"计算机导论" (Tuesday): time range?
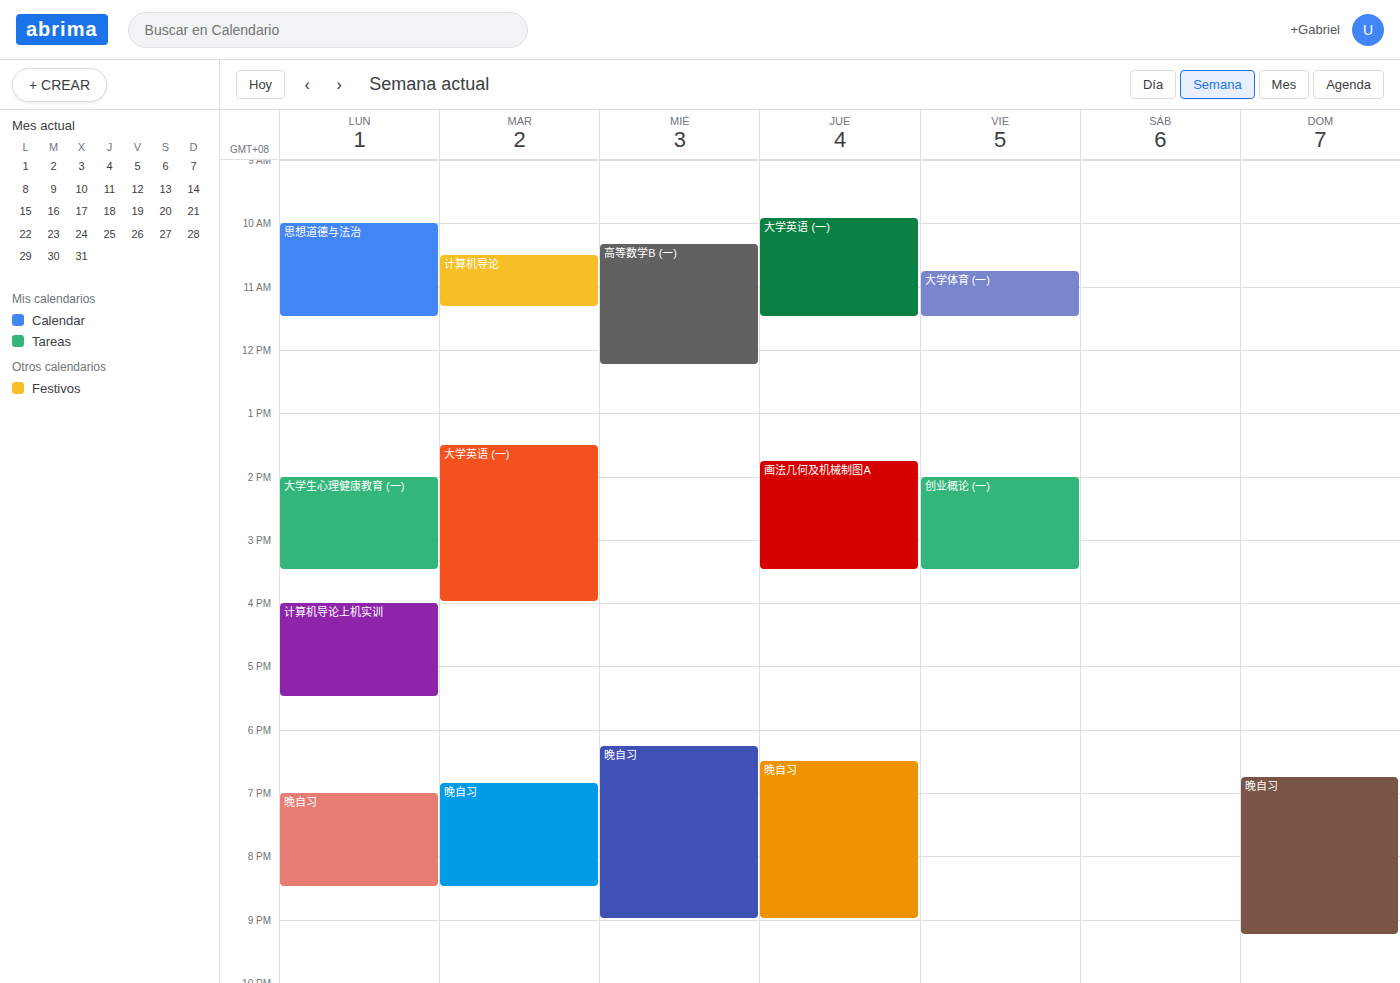
10:30 to 11:20